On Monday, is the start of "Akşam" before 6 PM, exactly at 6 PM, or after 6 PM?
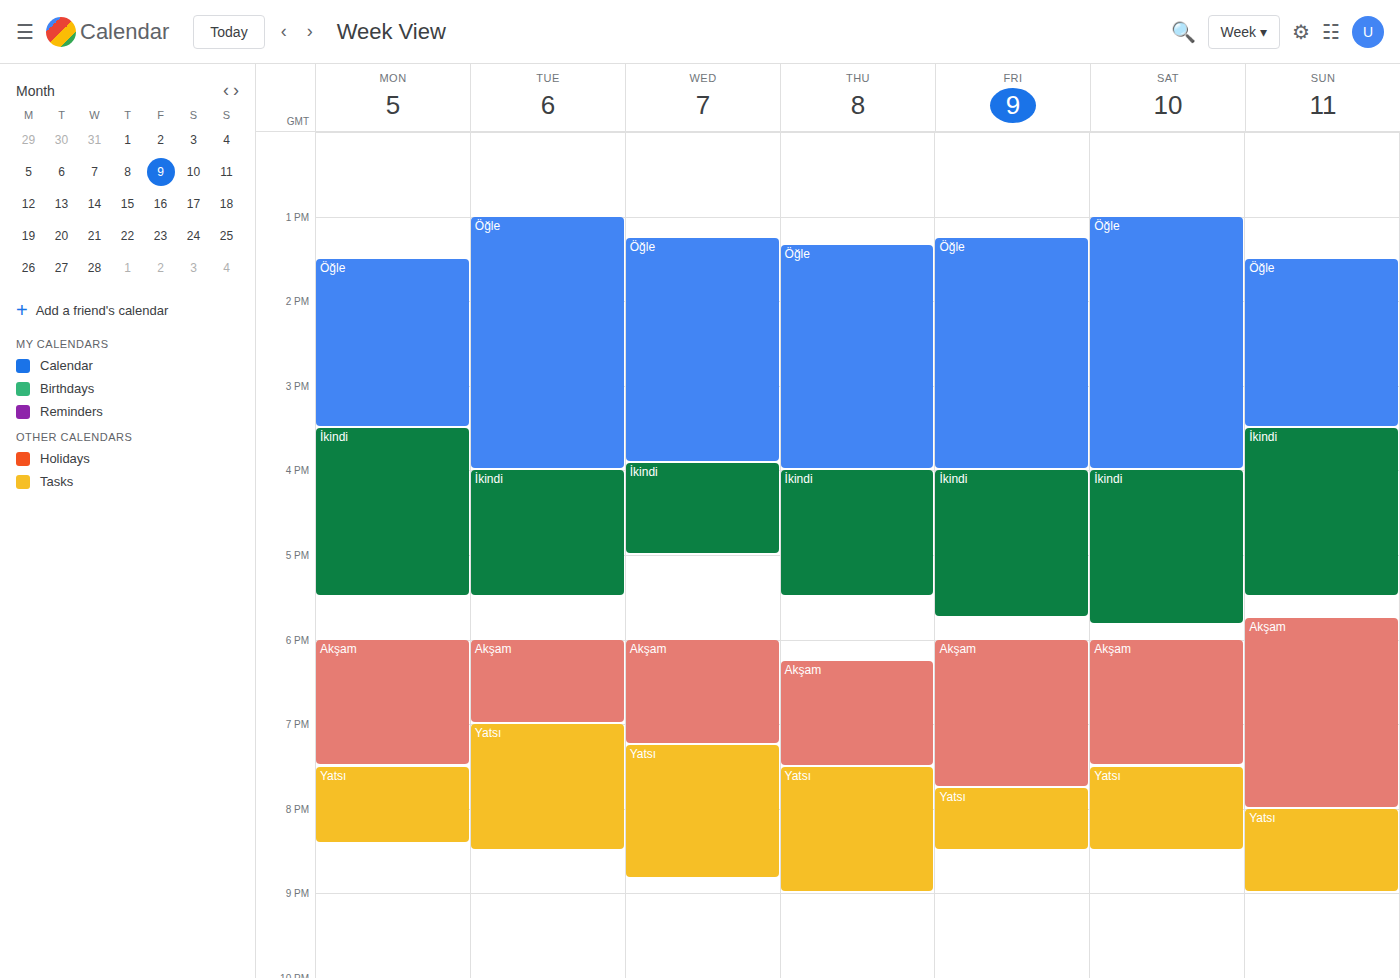
6:00 PM -- exactly at 6 PM, on the 6 PM line.